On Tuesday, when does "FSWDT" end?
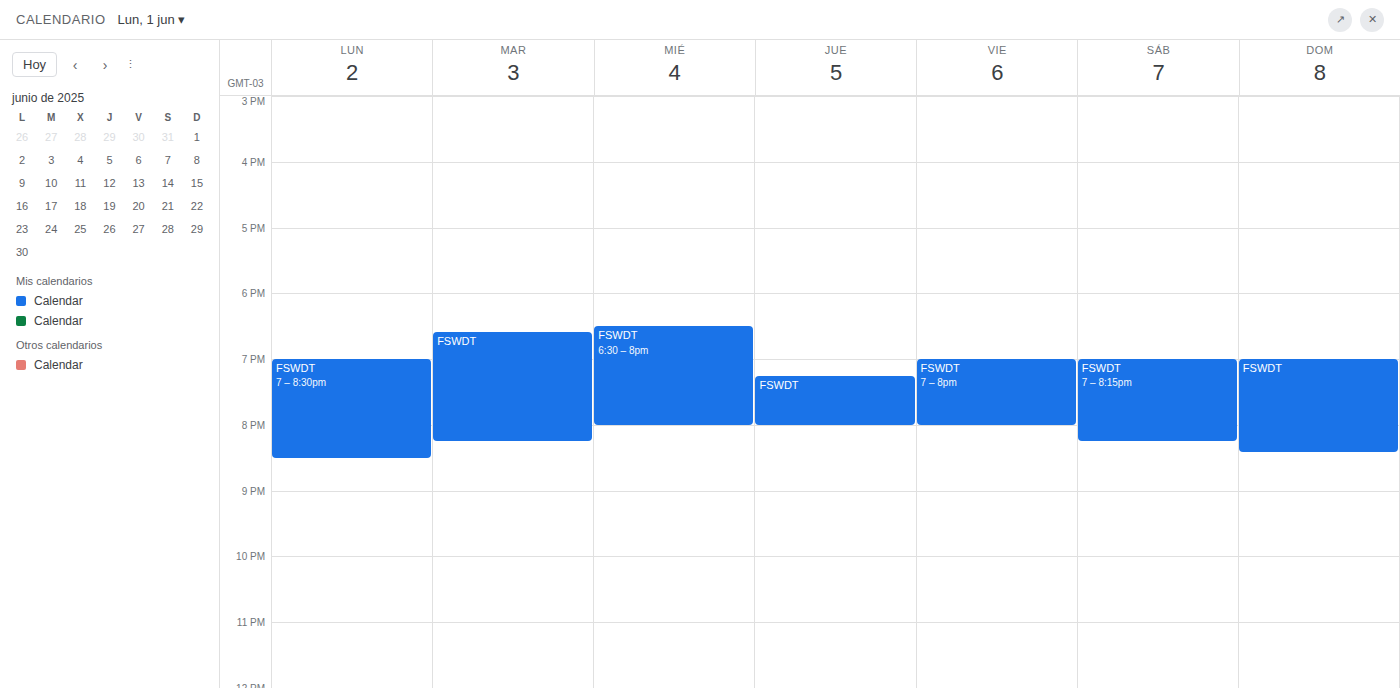
8:15 PM